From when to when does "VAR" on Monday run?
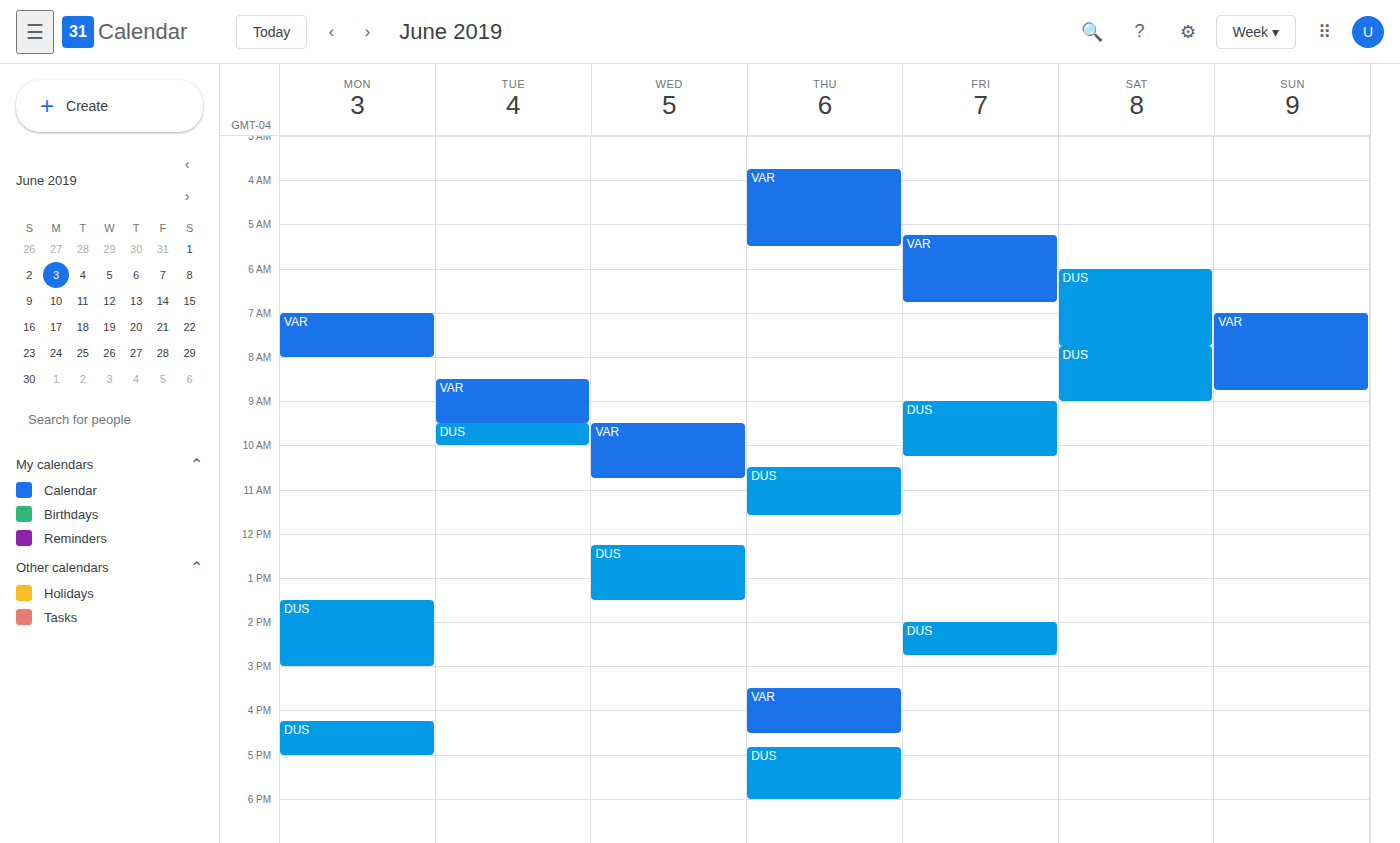
7:00 AM to 8:00 AM